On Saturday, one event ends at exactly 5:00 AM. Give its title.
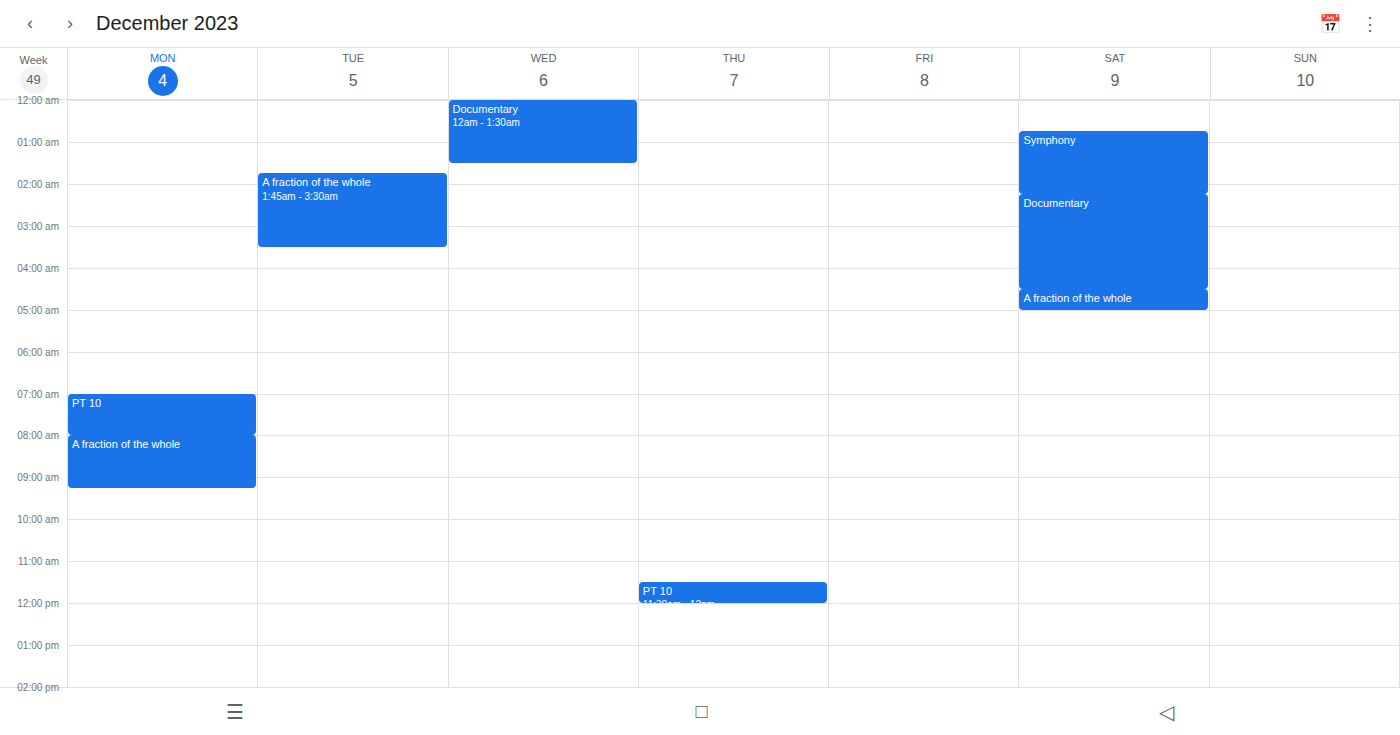
"A fraction of the whole"